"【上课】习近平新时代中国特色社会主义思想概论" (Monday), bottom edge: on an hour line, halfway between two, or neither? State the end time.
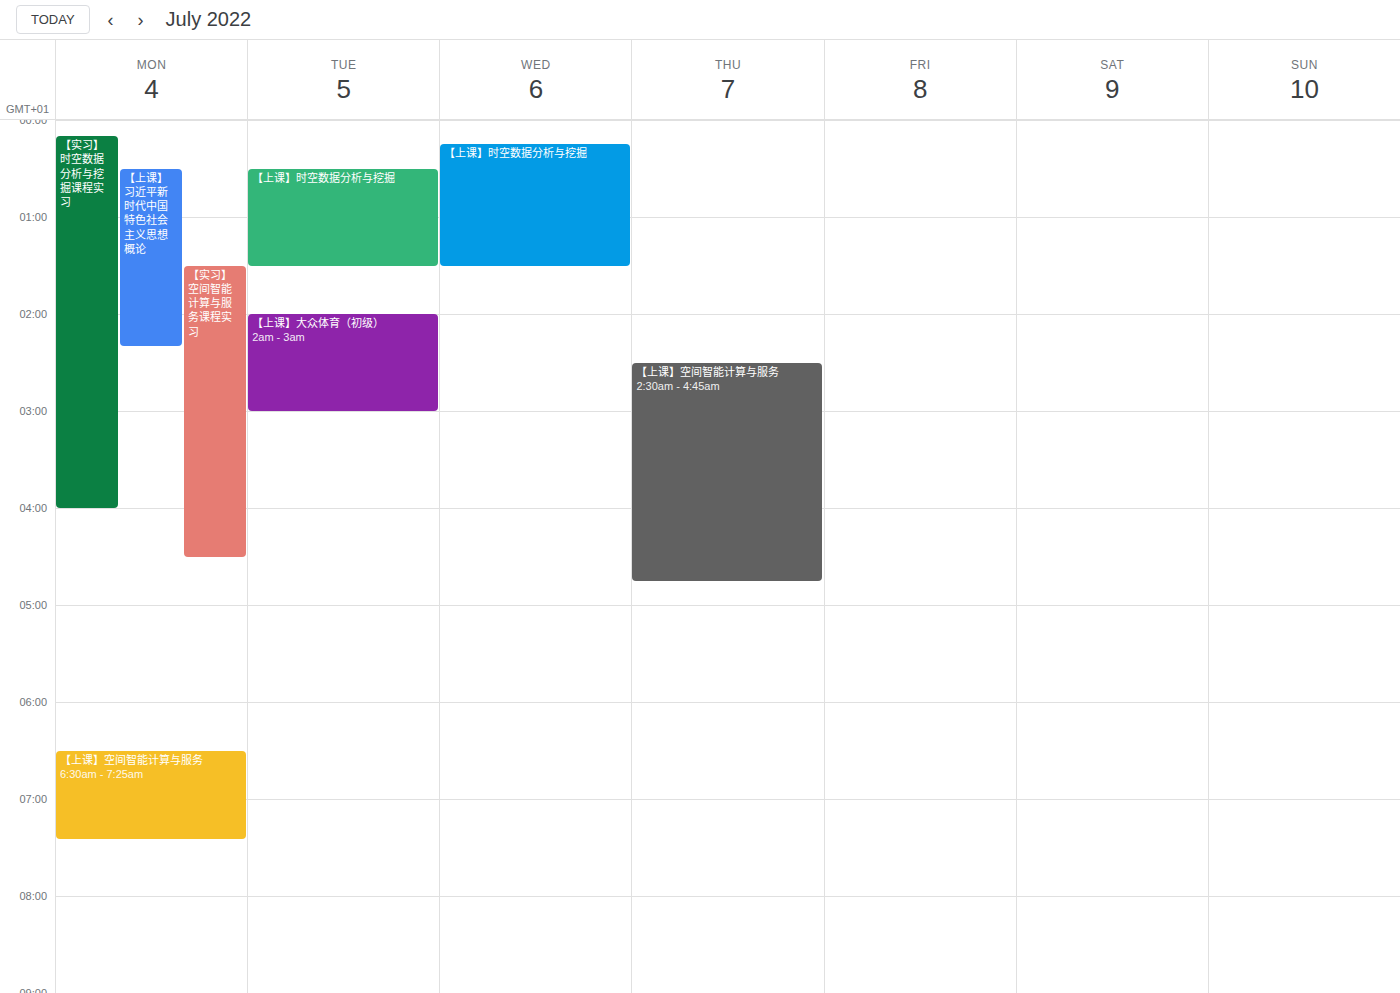
2:20 AM -- neither: 20 minutes below the 2 AM line and 40 minutes above the 3 AM line.